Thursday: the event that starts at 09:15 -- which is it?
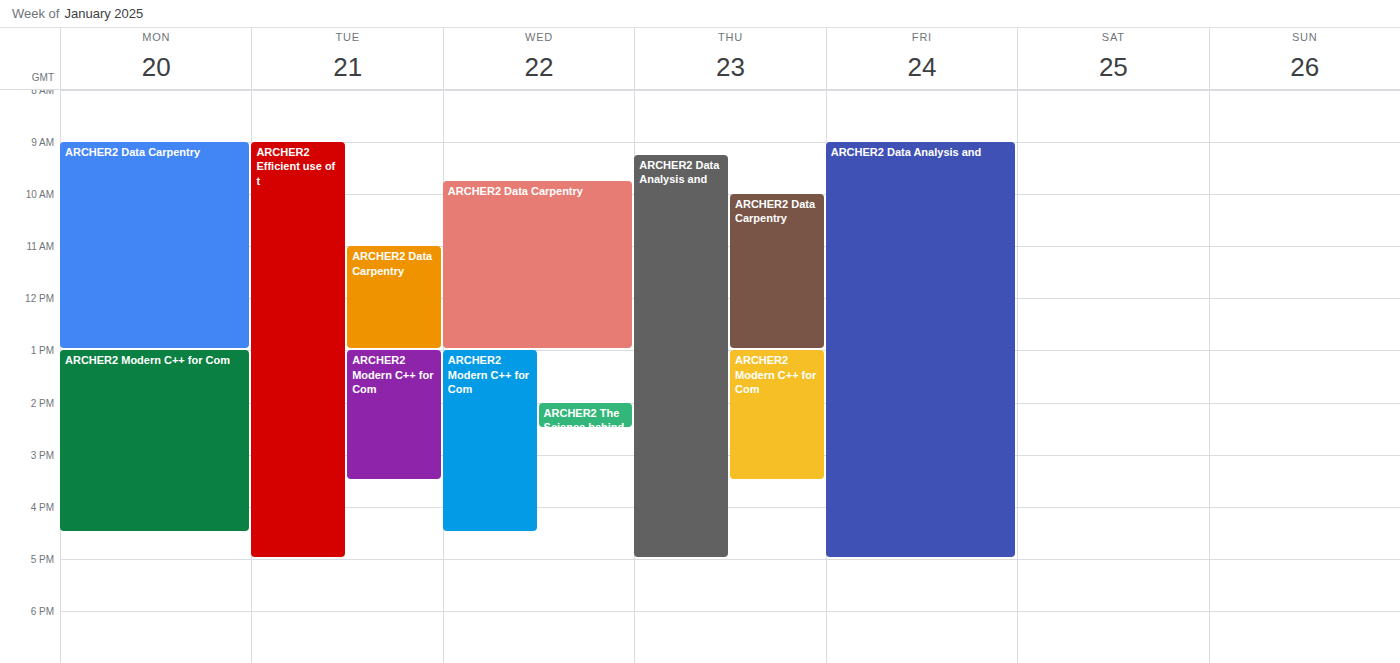
"ARCHER2 Data Analysis and"